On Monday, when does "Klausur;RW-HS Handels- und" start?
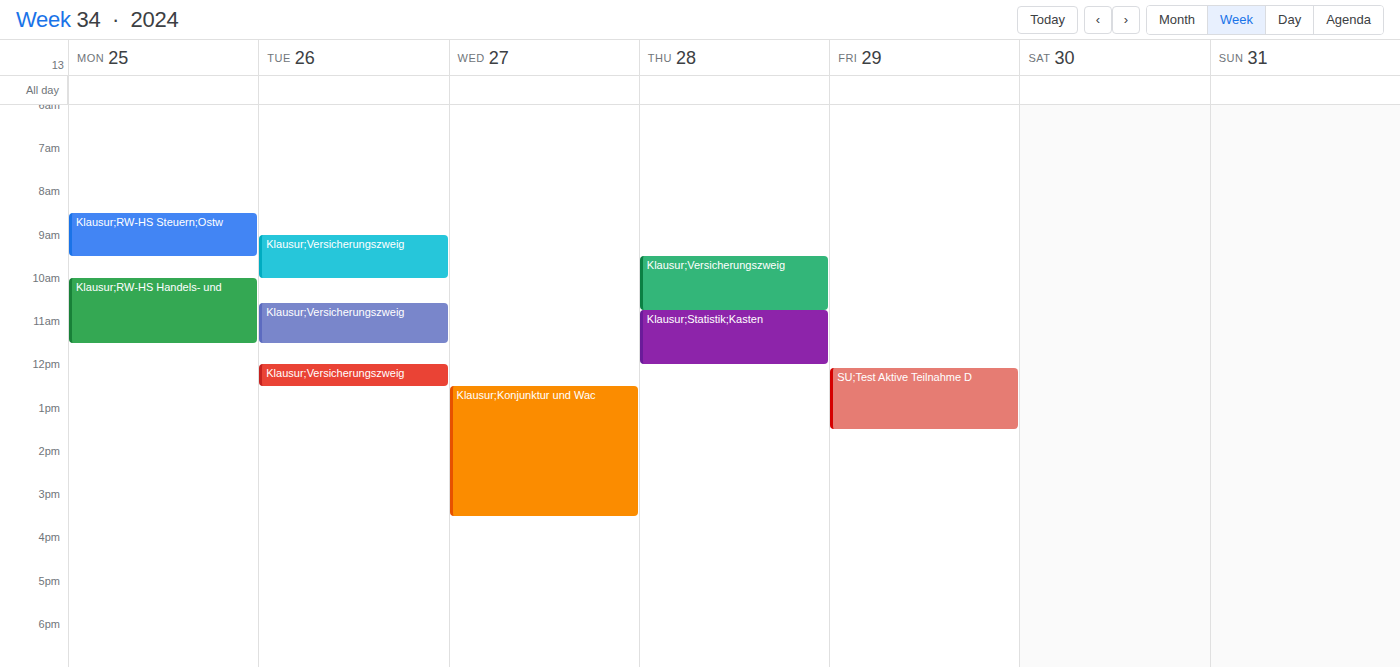
10:00 AM